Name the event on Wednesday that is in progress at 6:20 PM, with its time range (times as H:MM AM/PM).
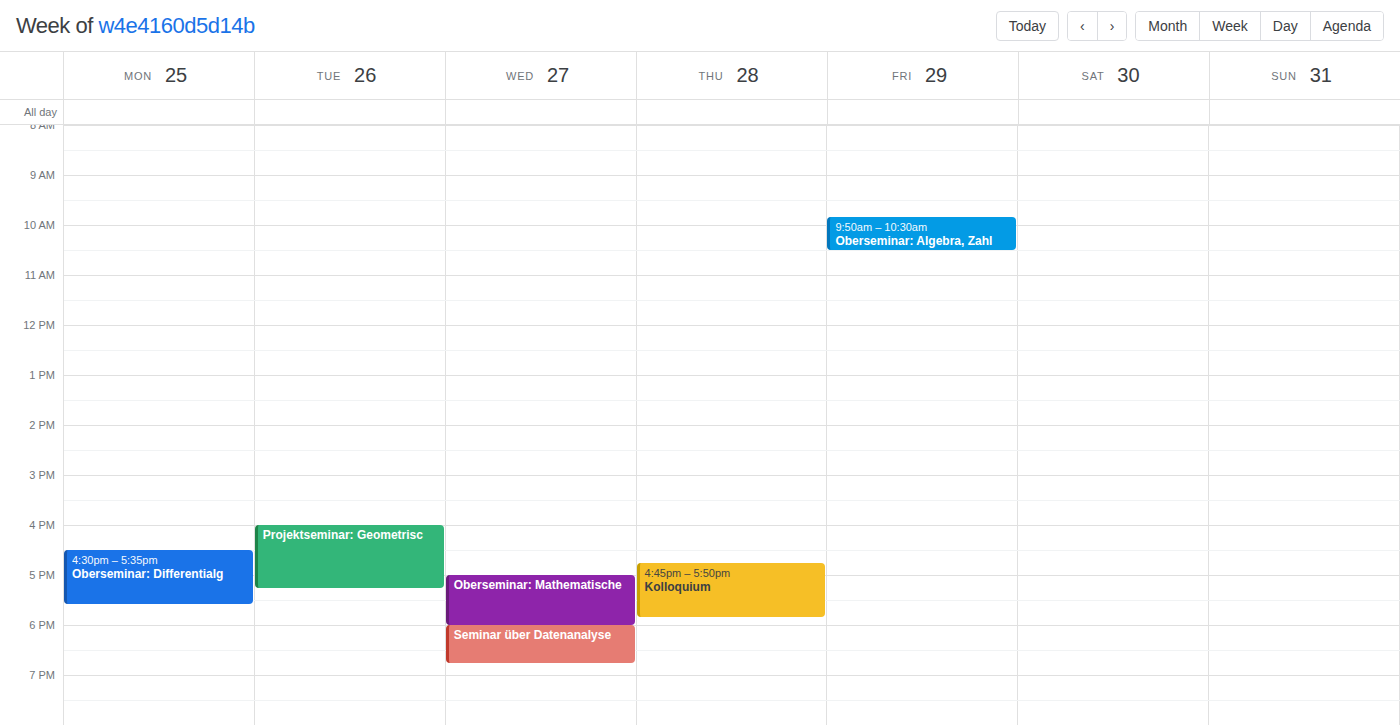
"Seminar über Datenanalyse", 6:00 PM to 6:45 PM